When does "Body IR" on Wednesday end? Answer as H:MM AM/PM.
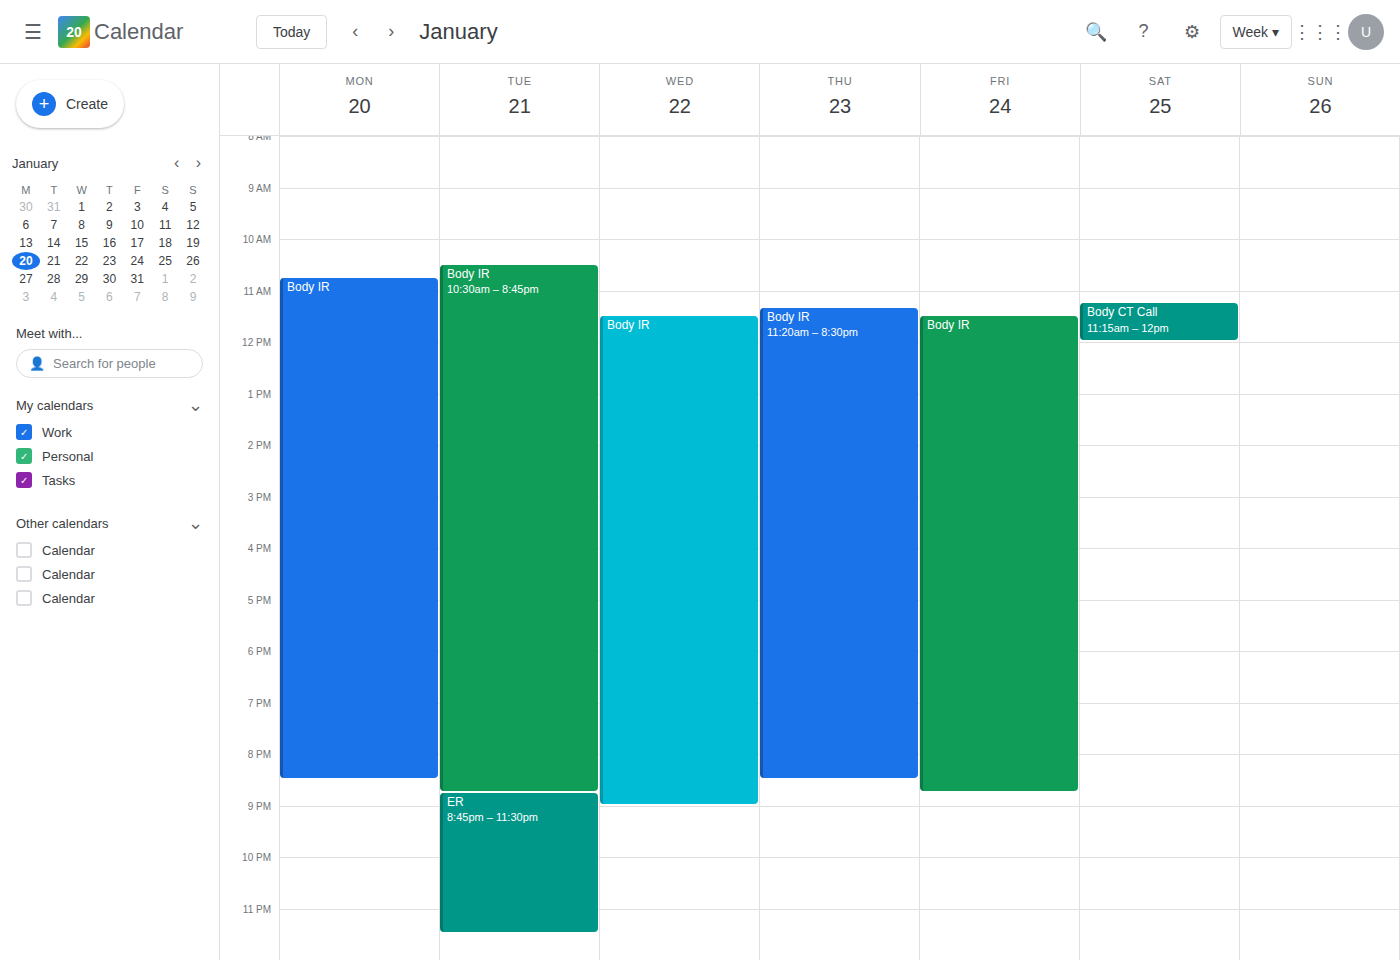
9:00 PM